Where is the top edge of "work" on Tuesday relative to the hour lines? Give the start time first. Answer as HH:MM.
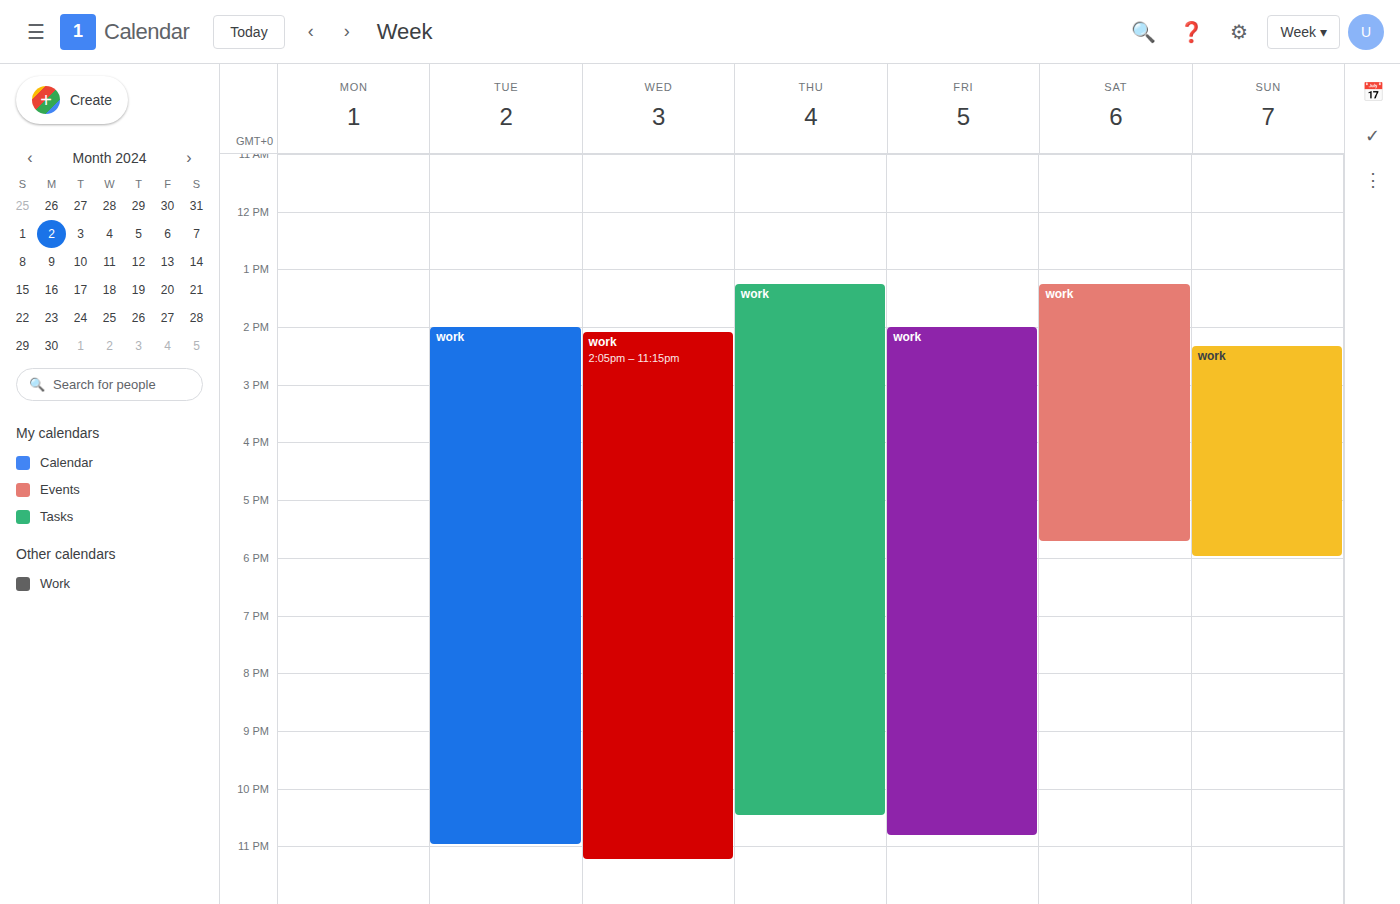
14:00 -- exactly on the 14:00 line.